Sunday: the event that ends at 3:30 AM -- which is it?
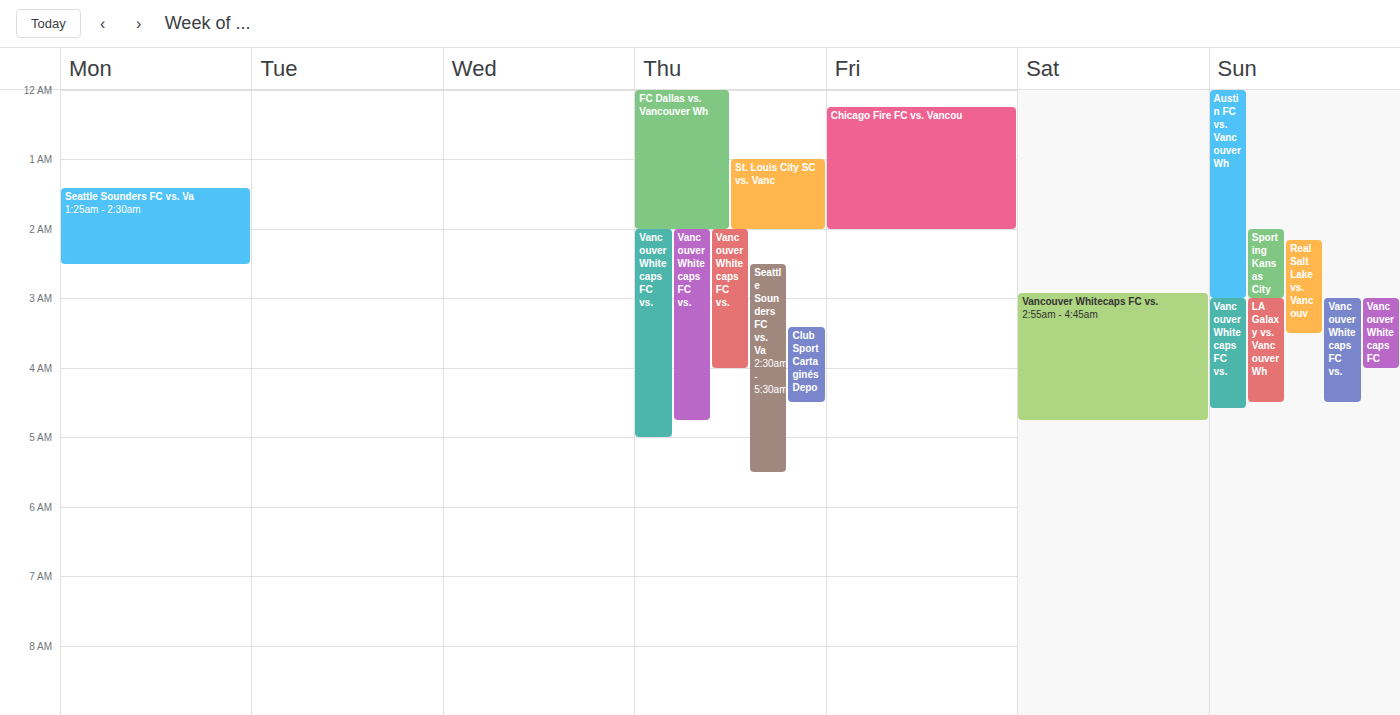
"Real Salt Lake vs. Vancouv"